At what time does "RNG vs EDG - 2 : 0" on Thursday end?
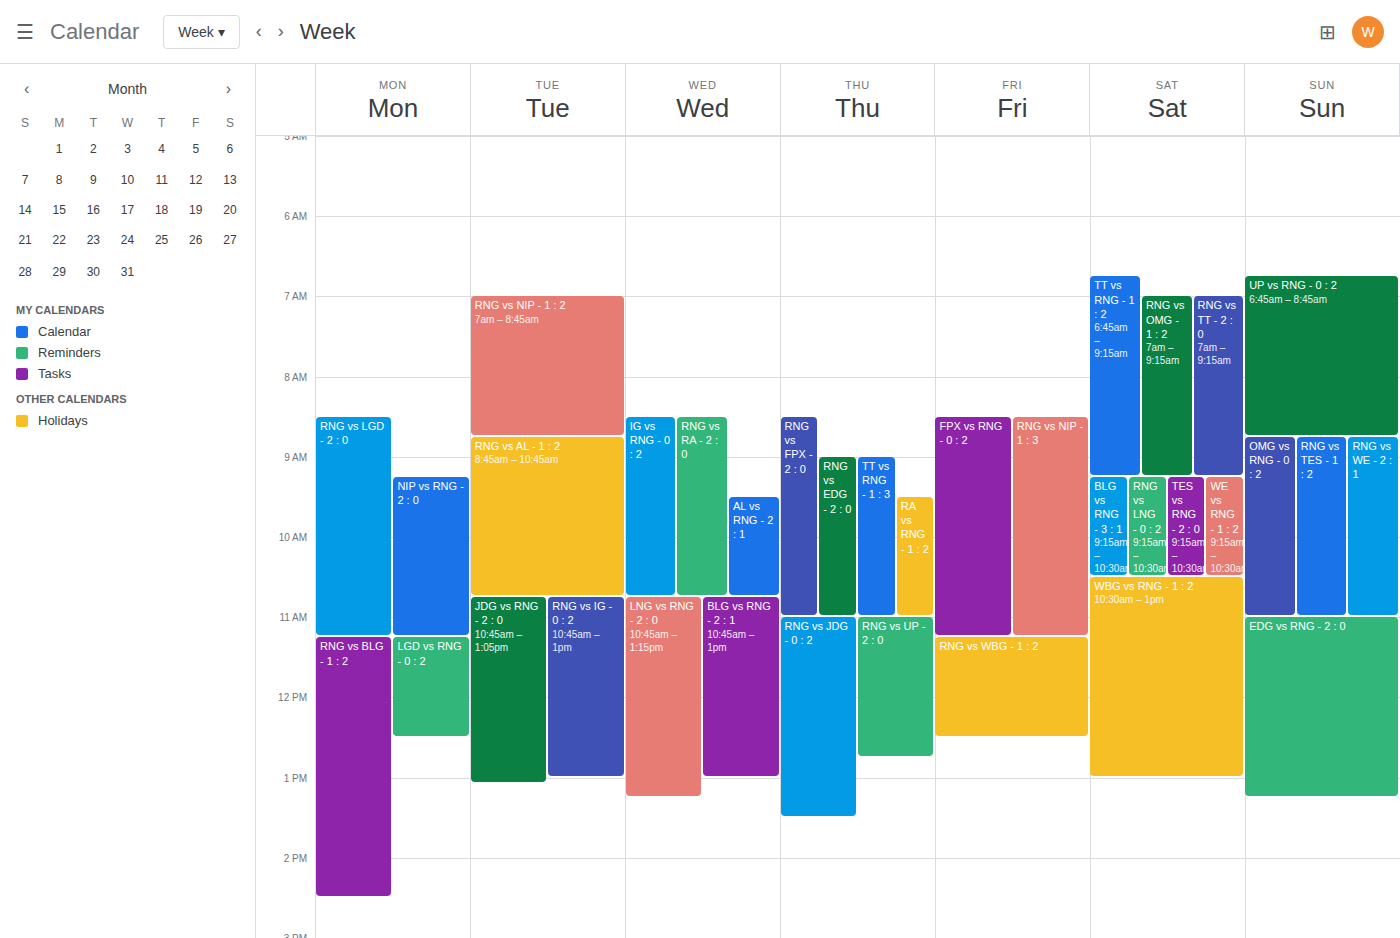
11:00 AM